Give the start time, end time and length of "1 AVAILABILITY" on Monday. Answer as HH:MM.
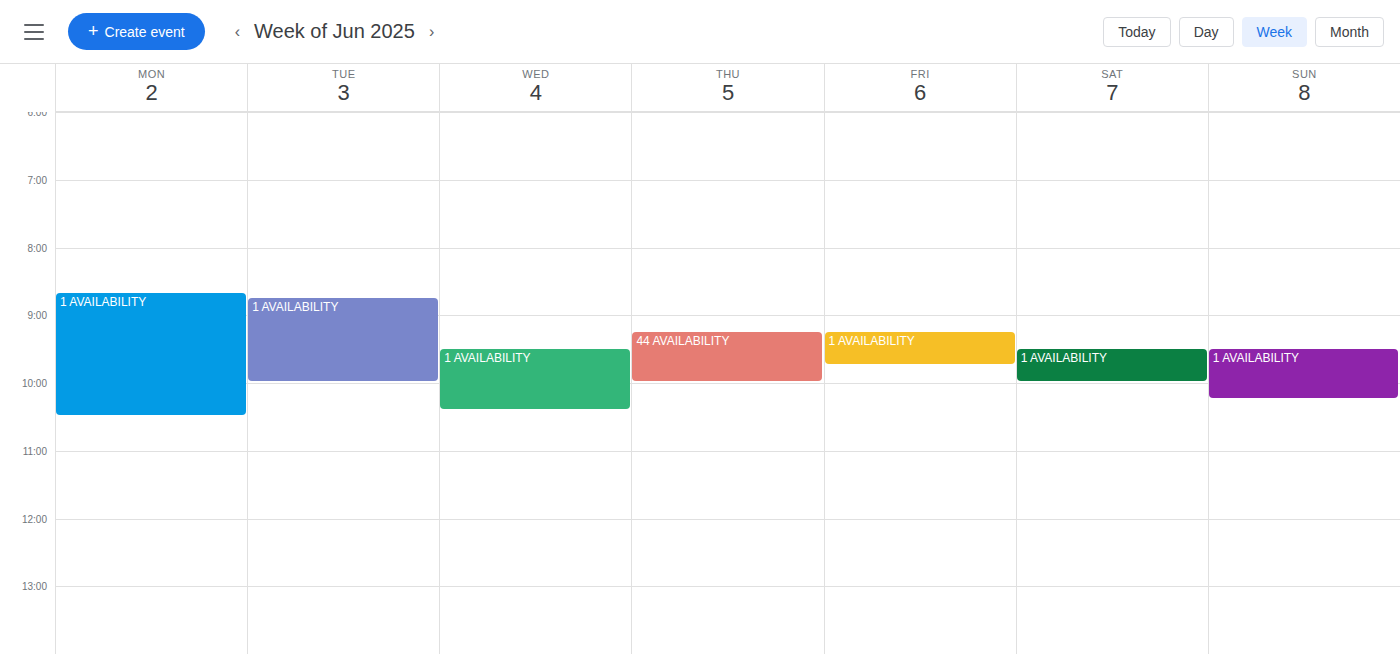
08:40 to 10:30, 1 hour 50 minutes